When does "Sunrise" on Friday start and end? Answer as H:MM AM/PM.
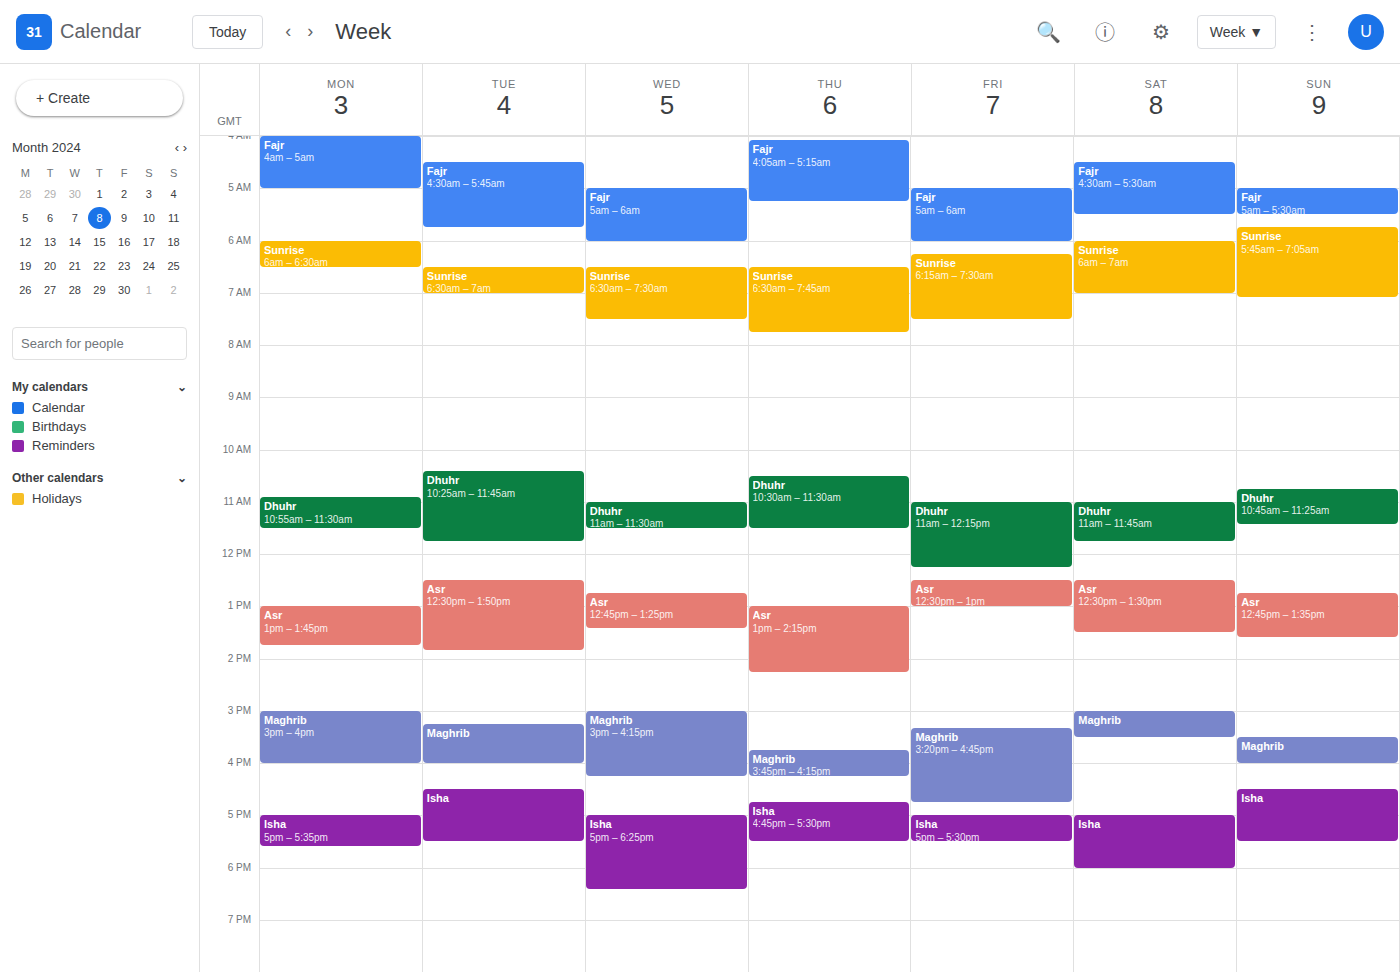
6:15 AM to 7:30 AM